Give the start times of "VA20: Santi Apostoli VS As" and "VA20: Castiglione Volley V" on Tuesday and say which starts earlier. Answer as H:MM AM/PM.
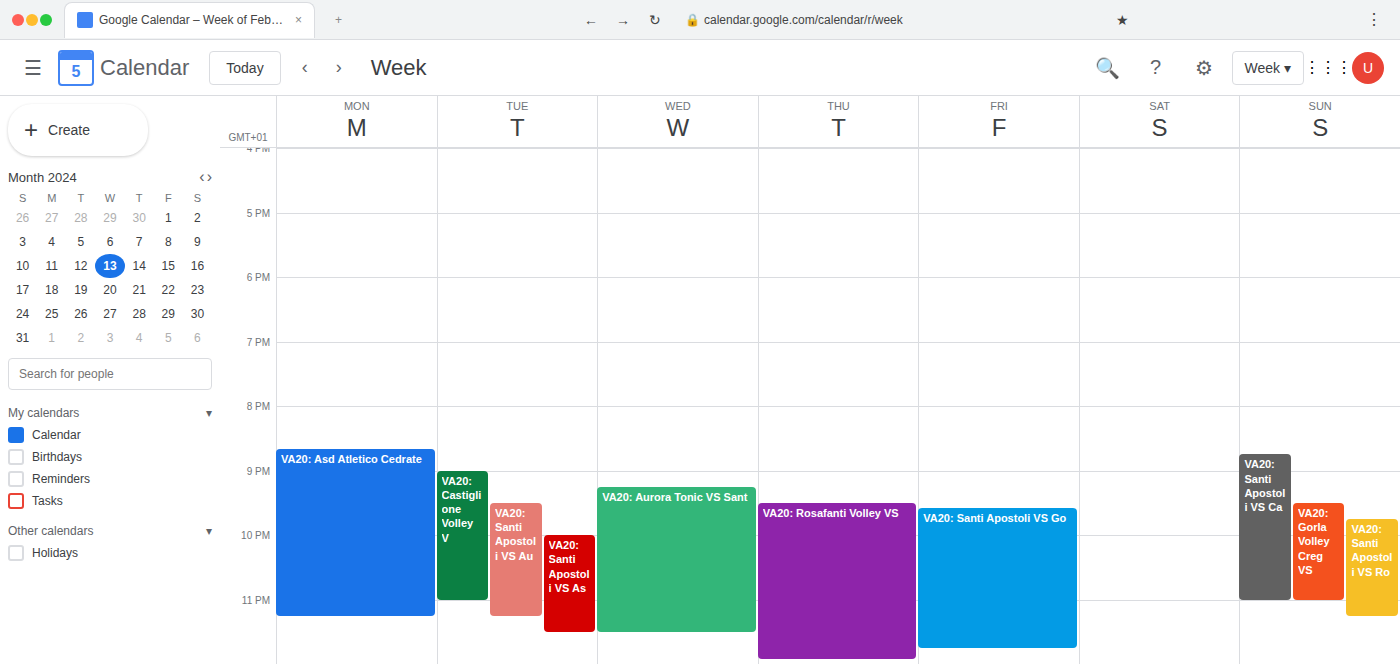
"VA20: Castiglione Volley V" 9:00 PM; "VA20: Santi Apostoli VS As" 10:00 PM.